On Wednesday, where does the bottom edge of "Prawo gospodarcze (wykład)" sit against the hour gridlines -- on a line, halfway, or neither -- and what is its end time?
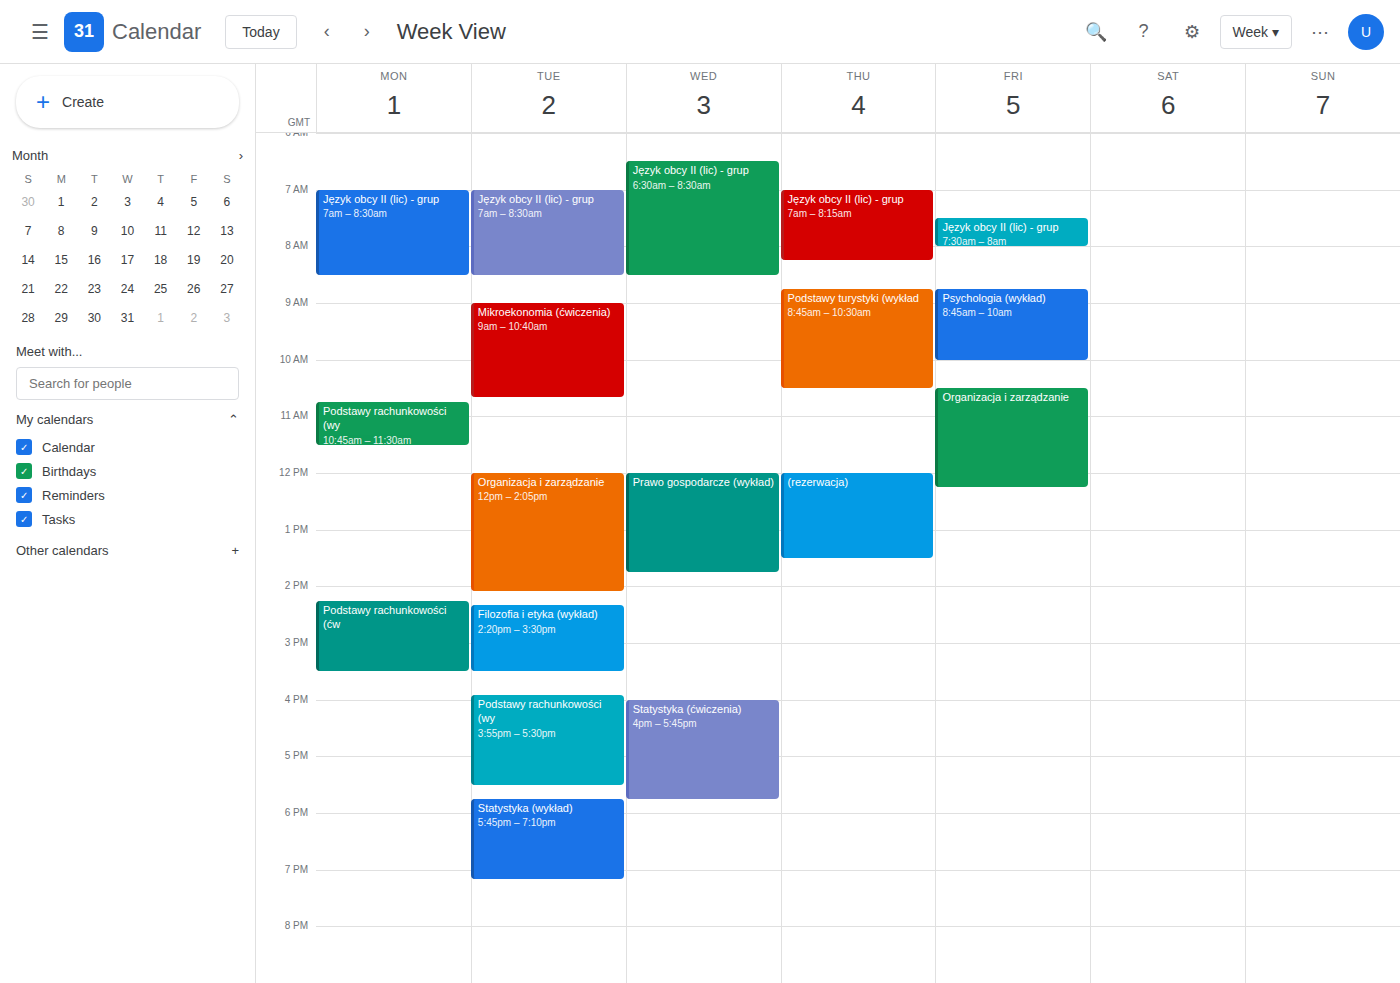
1:45 PM -- neither: three quarters of the way from the 1 PM line to the 2 PM line.